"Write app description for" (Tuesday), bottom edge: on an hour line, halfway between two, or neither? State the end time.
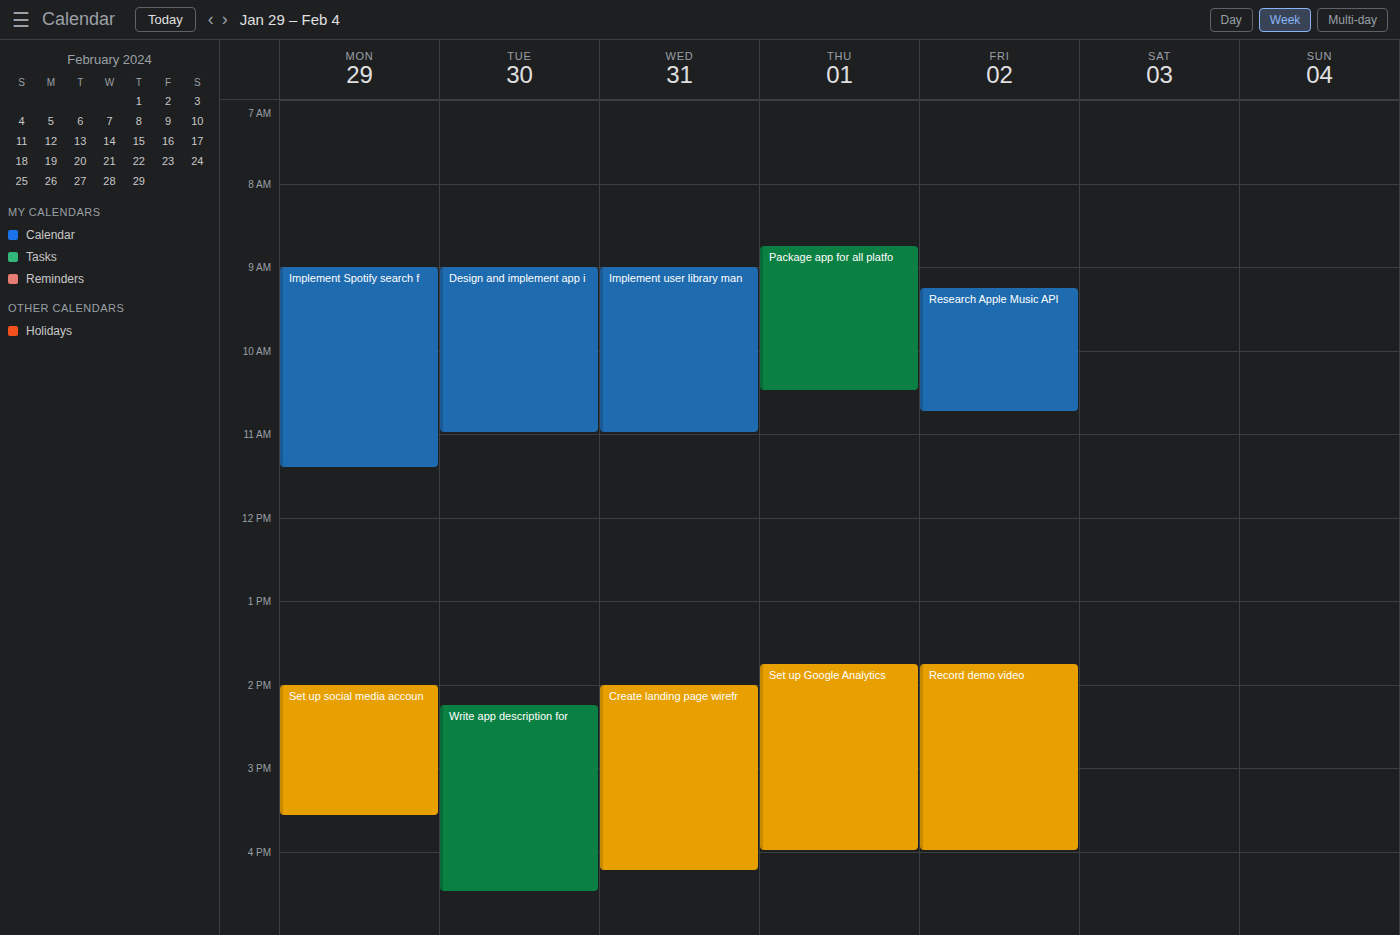
4:30 PM -- halfway between the 4 PM and 5 PM lines.